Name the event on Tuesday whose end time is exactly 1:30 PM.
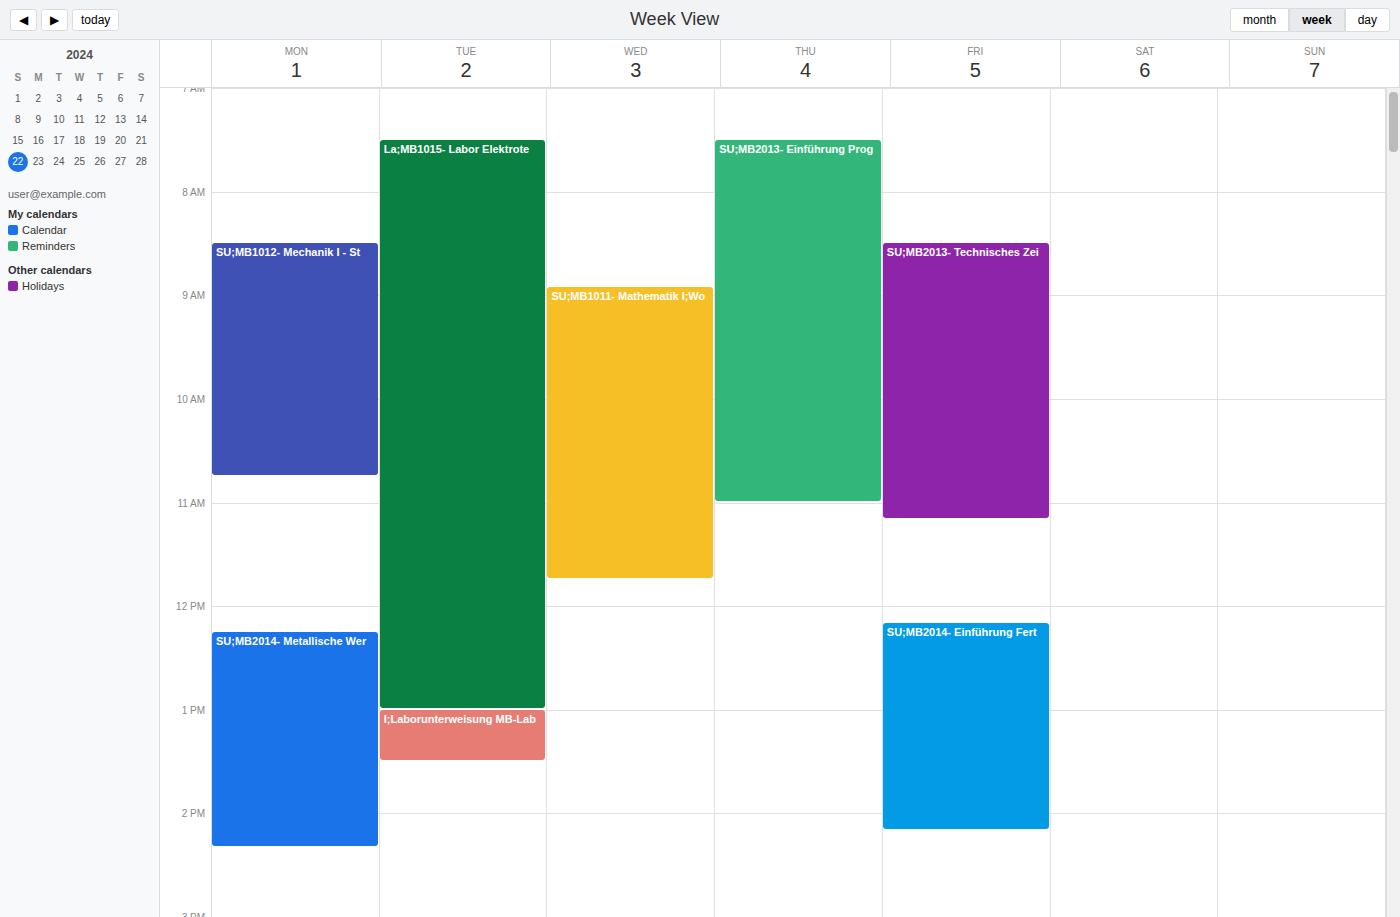
"I;Laborunterweisung MB-Lab"